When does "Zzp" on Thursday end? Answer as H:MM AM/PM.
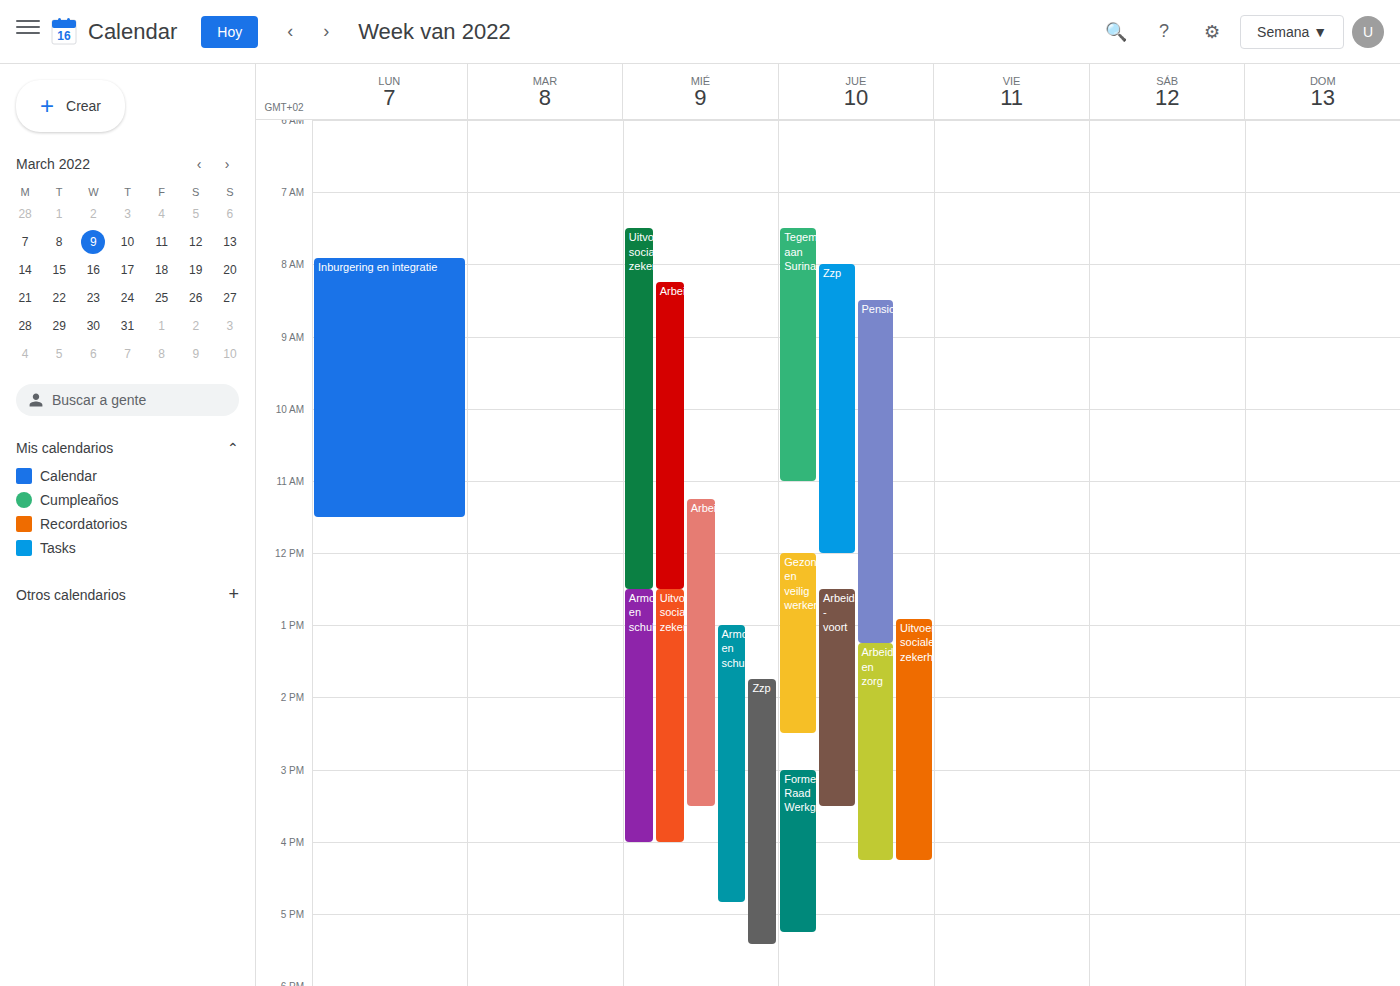
12:00 PM